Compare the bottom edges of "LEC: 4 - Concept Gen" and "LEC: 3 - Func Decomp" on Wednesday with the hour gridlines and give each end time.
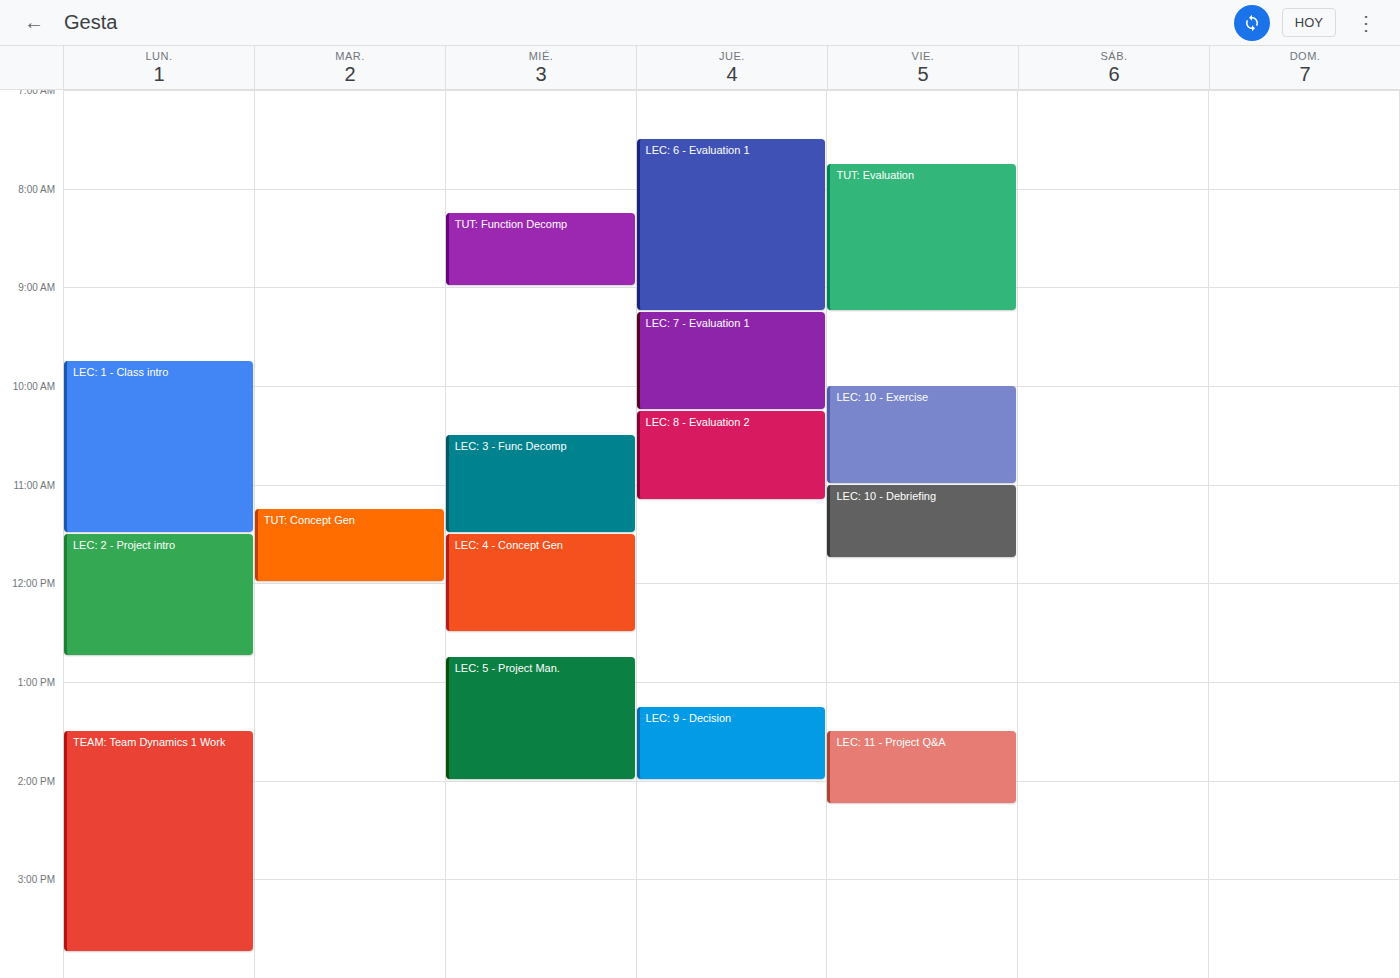
"LEC: 4 - Concept Gen": 12:30 PM, halfway between the 12 PM and 1 PM lines. "LEC: 3 - Func Decomp": 11:30 AM, halfway between the 11 AM and 12 PM lines.